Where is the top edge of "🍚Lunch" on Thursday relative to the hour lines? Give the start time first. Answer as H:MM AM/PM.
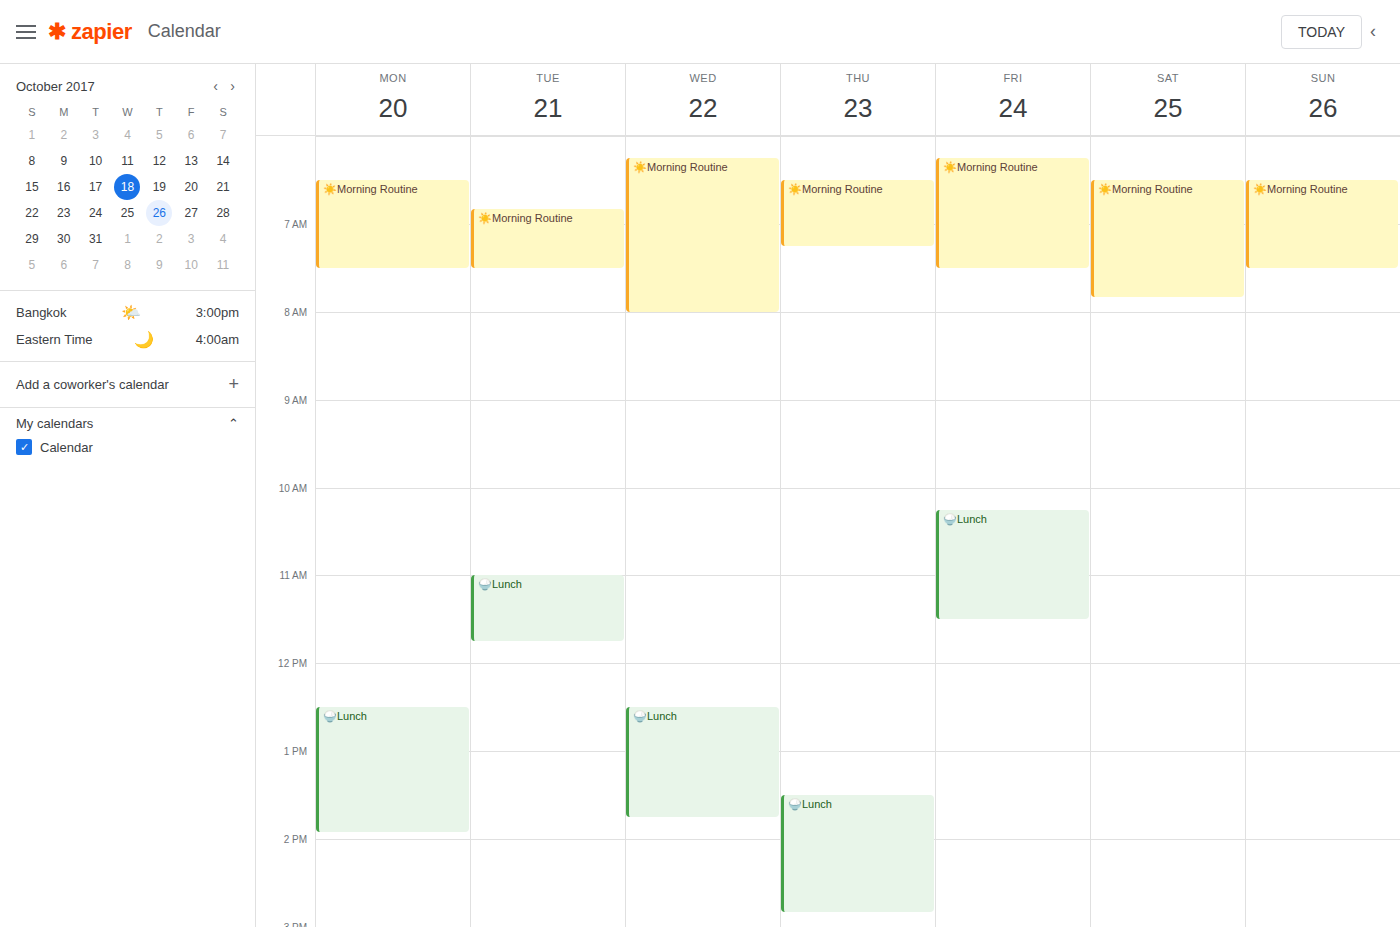
1:30 PM -- halfway between the 1 PM and 2 PM lines.